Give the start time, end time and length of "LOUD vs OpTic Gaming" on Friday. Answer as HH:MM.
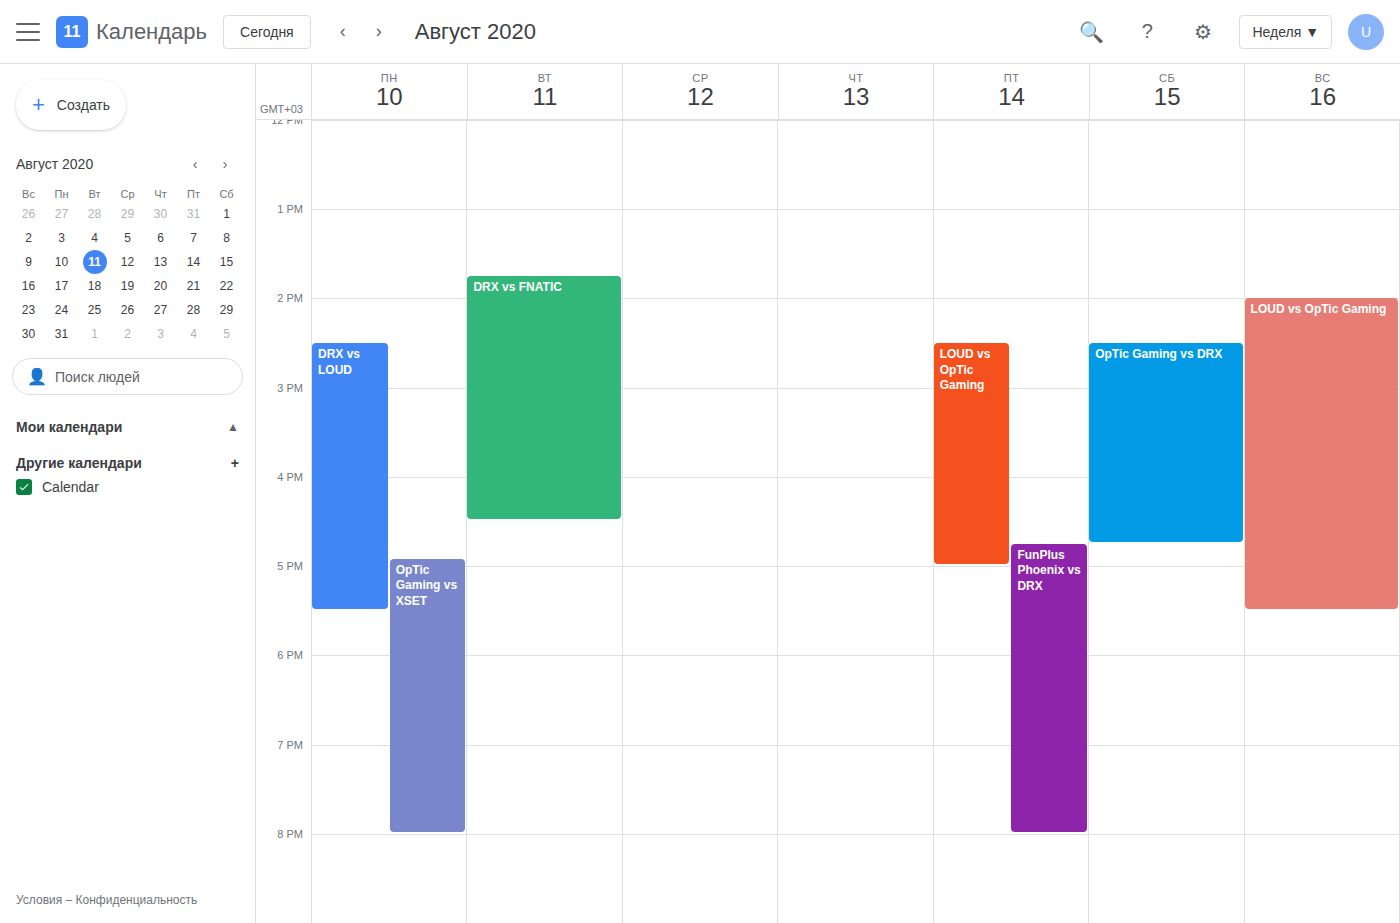
14:30 to 17:00, 2 hours 30 minutes